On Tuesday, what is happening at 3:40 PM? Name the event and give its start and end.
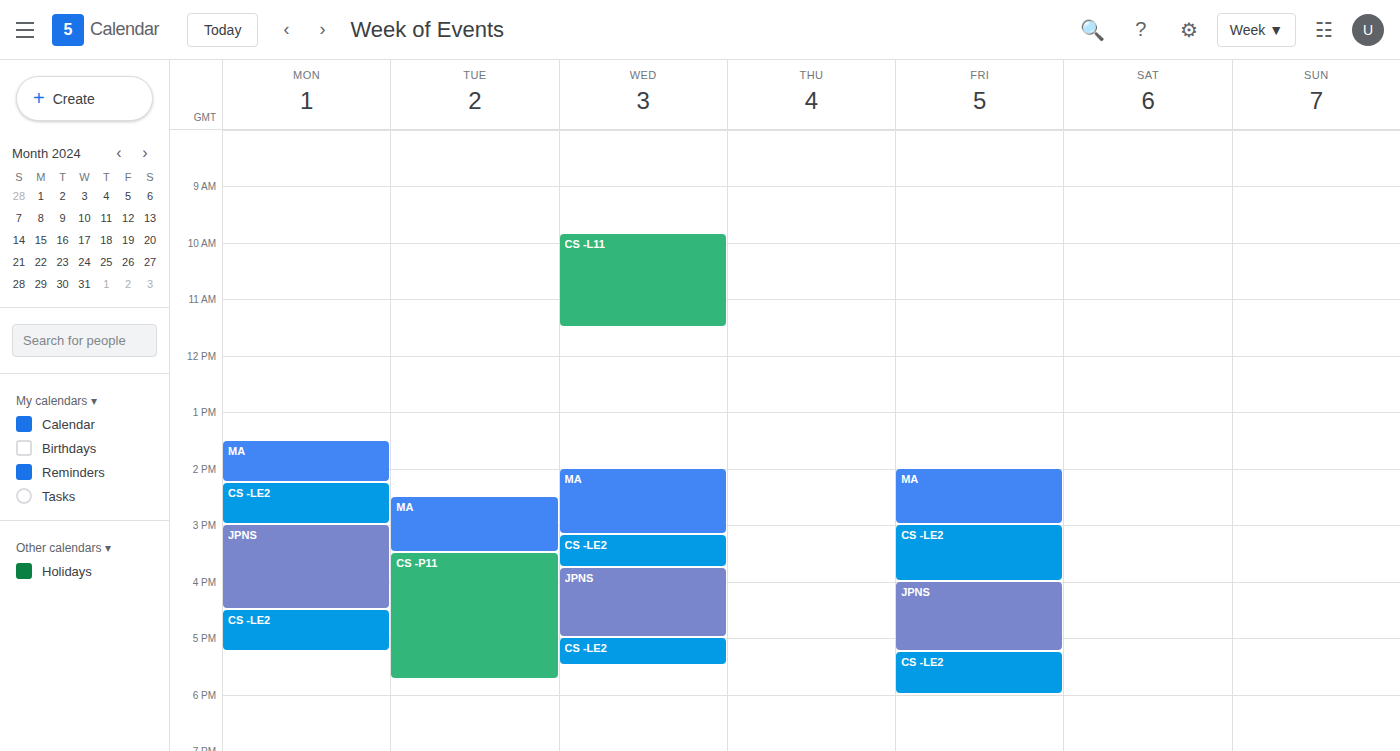
"CS -P11", 3:30 PM to 5:45 PM